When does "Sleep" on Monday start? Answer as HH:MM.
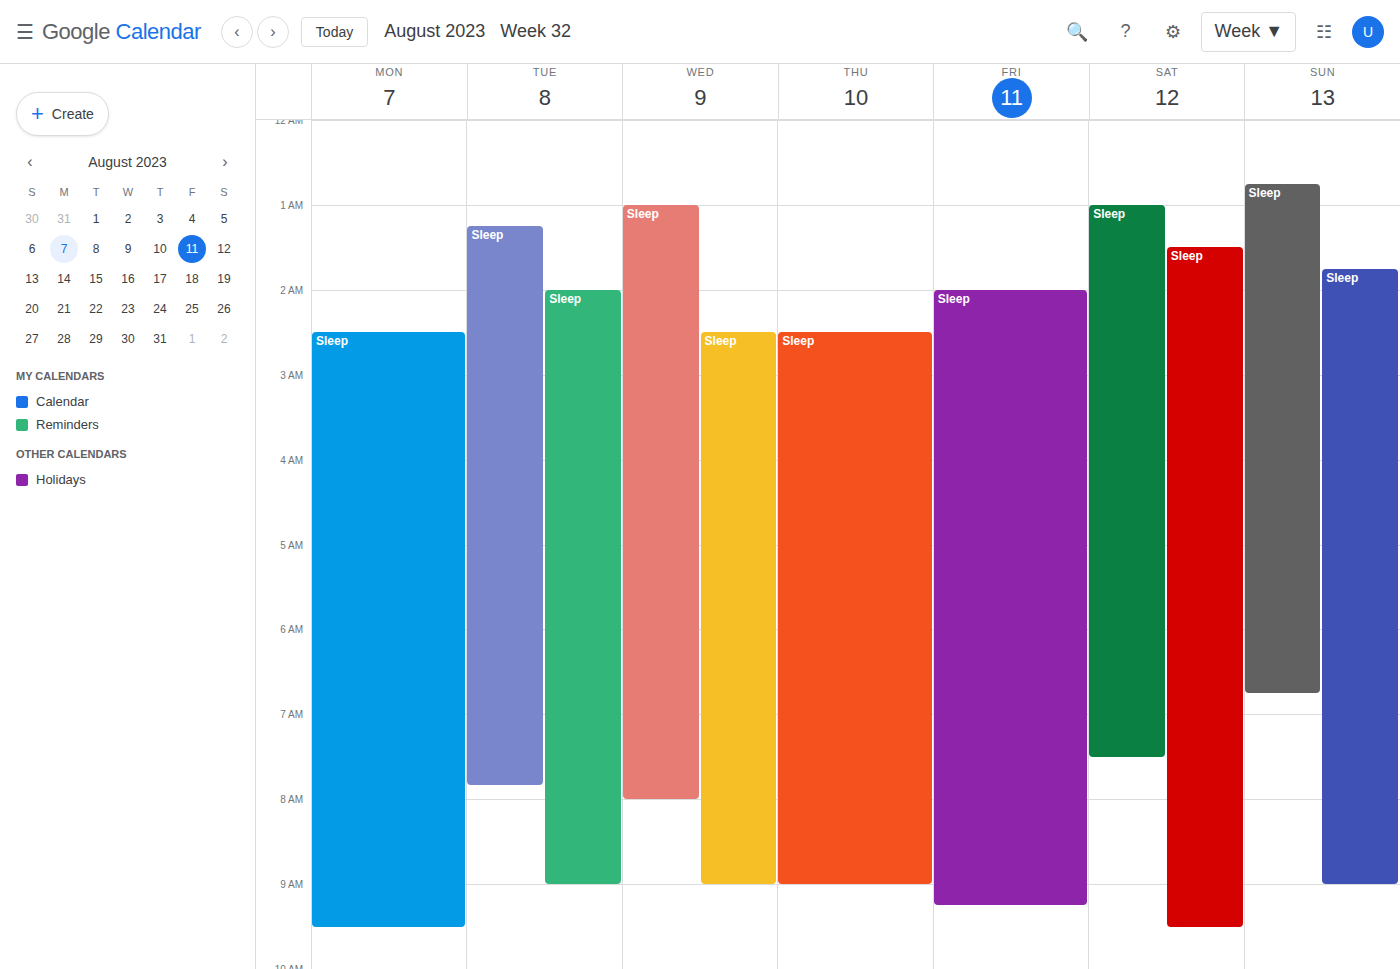
02:30